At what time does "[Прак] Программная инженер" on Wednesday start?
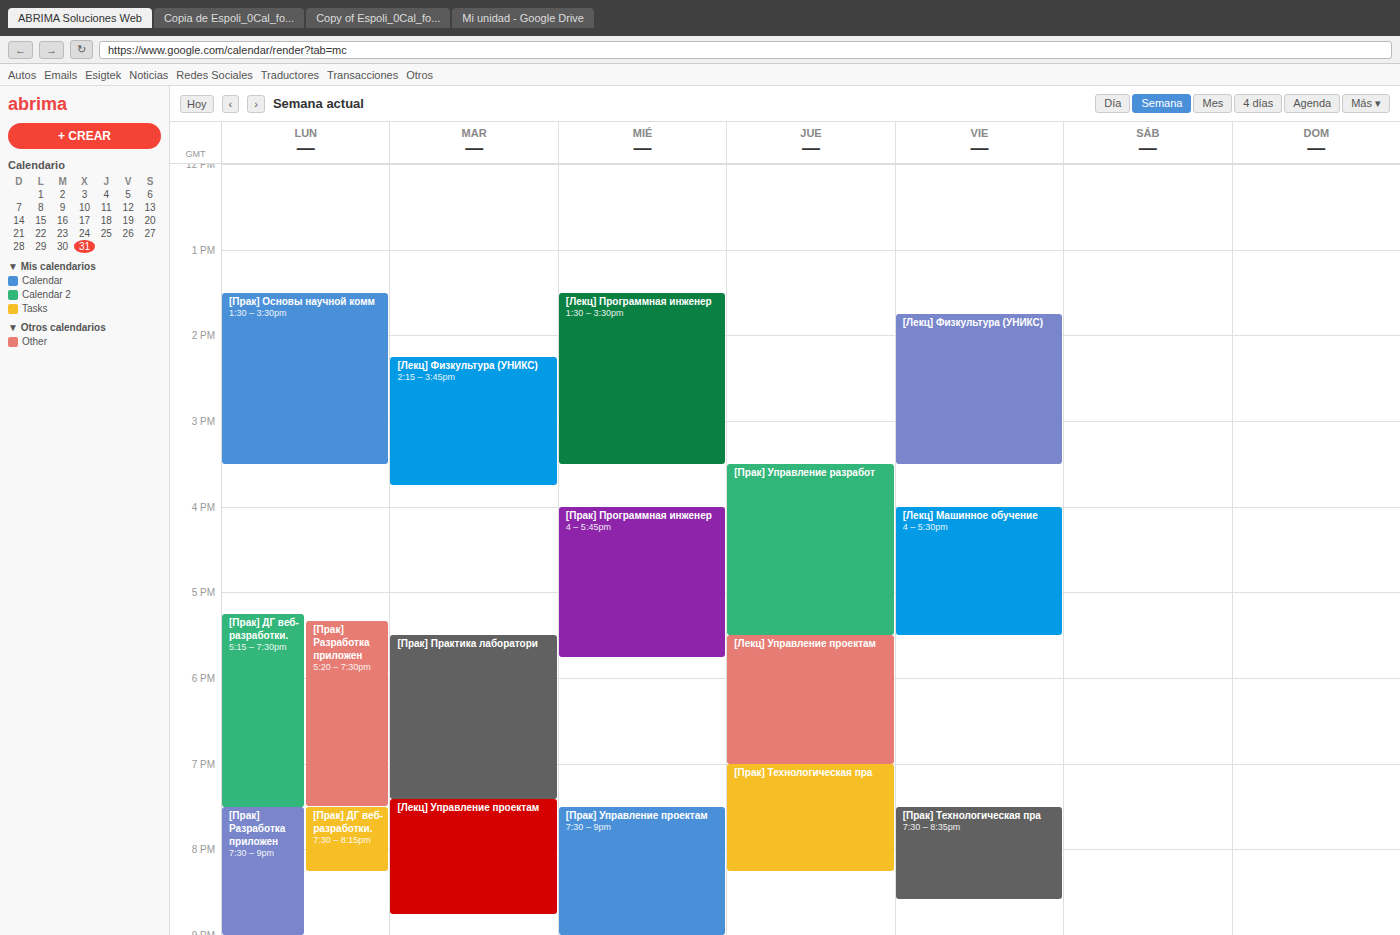
4:00 PM